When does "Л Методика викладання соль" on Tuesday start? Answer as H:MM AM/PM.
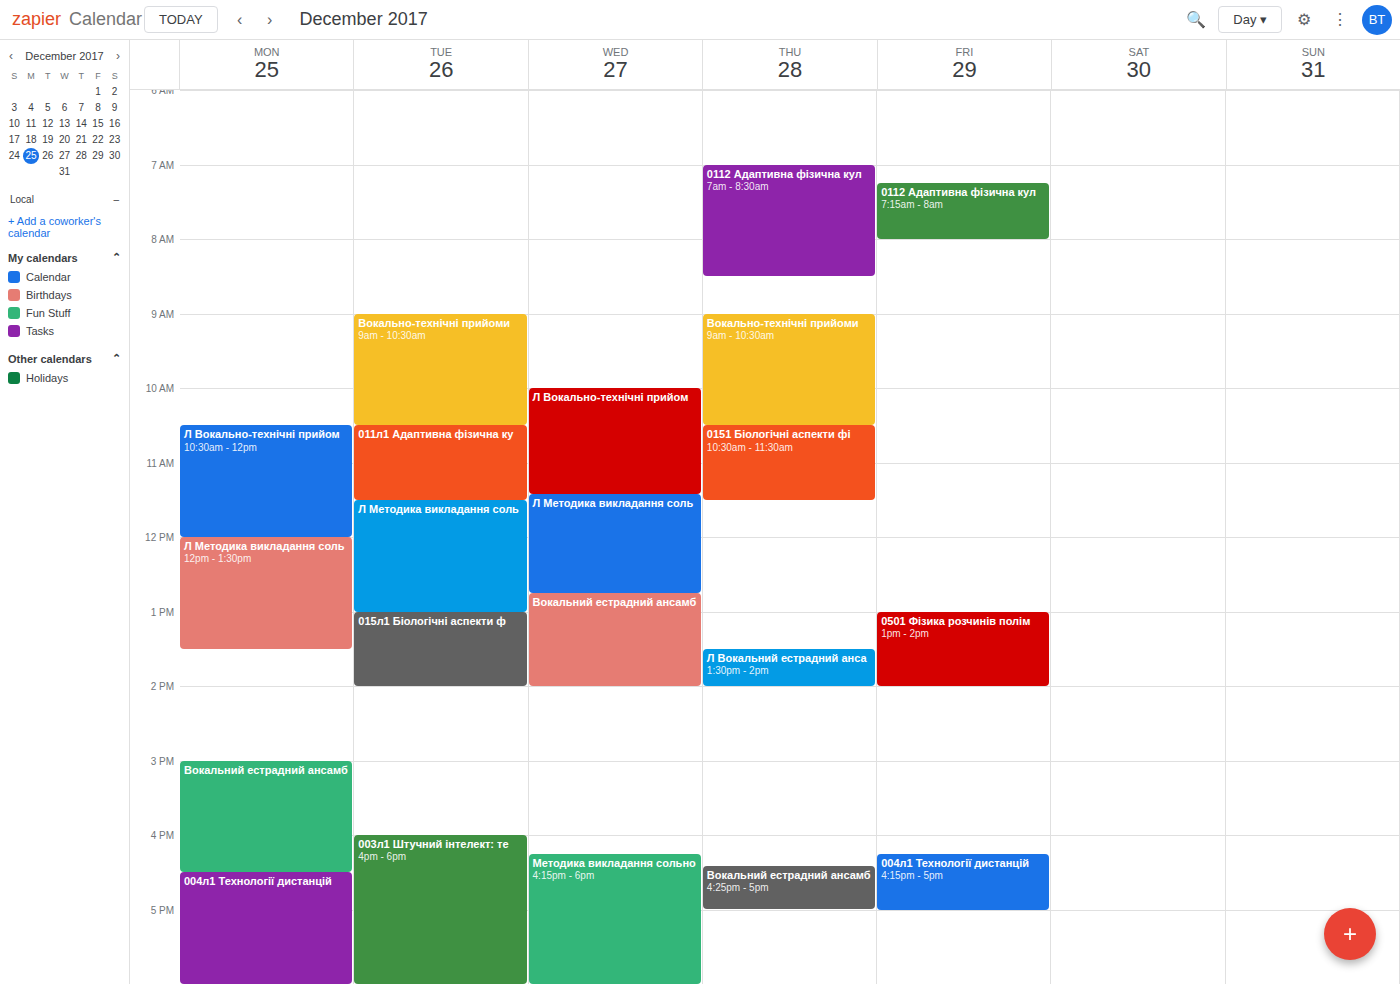
11:30 AM